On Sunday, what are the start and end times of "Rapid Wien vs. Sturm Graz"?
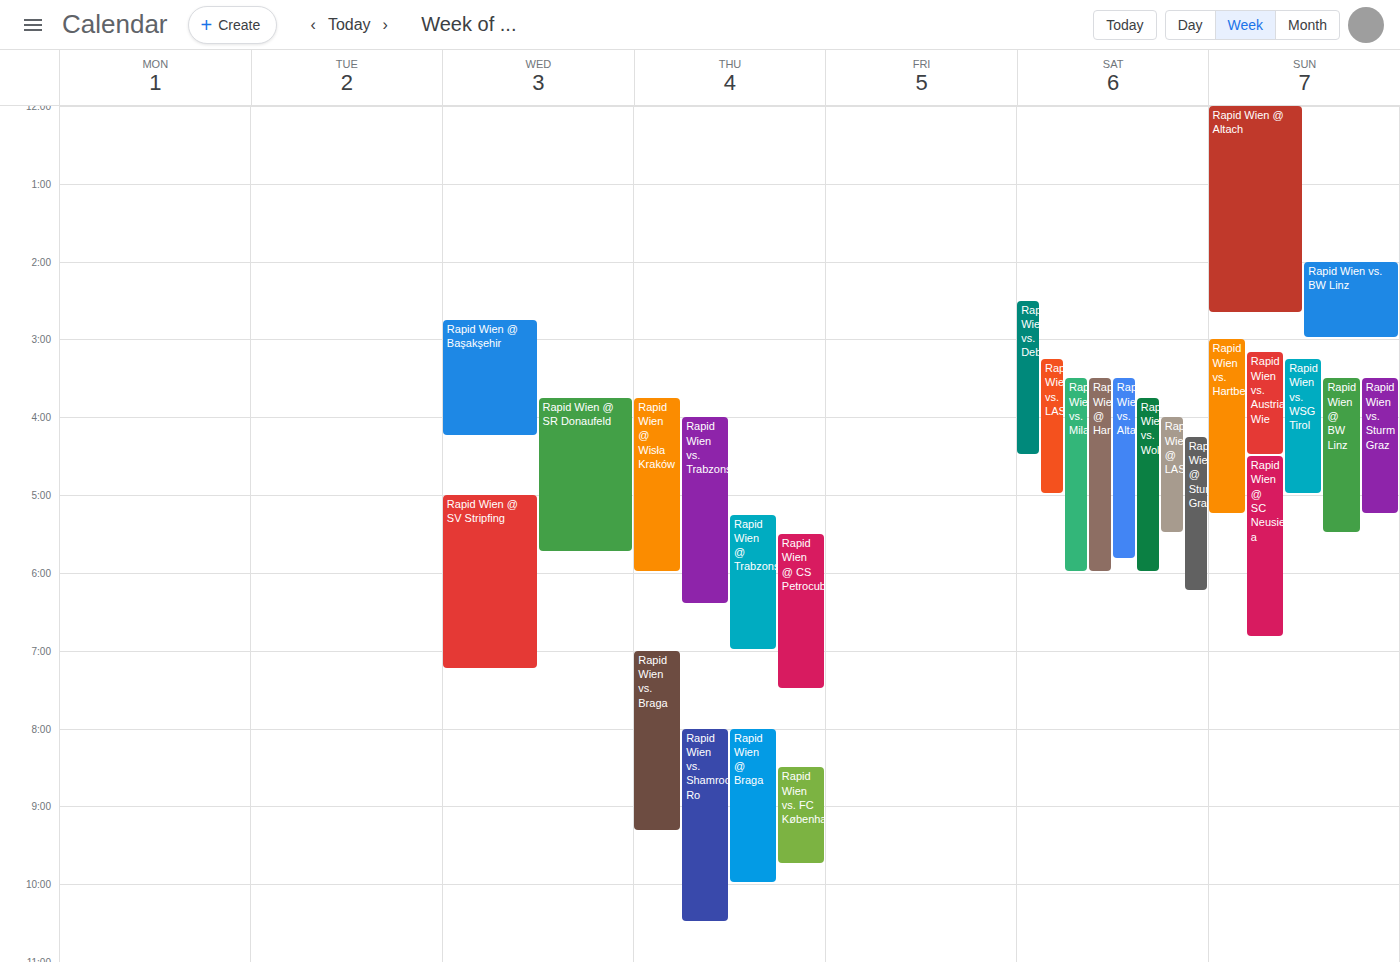
3:30 PM to 5:15 PM